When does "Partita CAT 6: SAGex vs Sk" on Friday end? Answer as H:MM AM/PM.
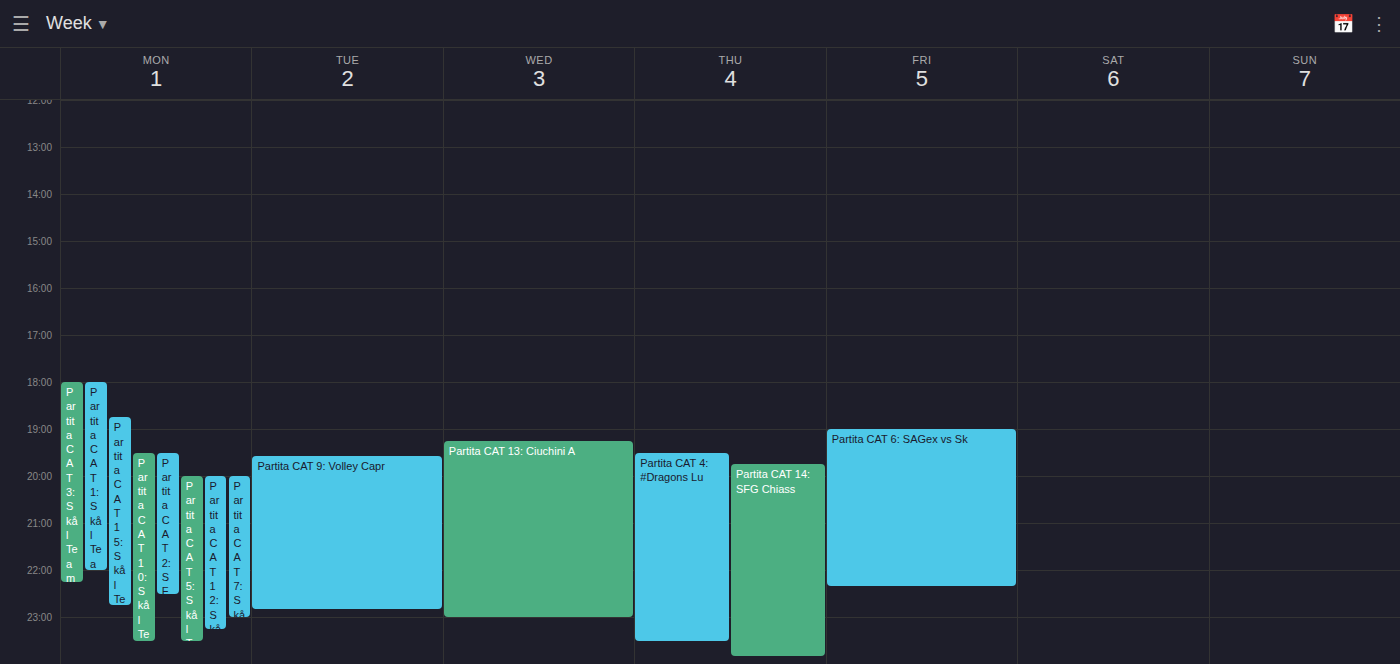
10:20 PM